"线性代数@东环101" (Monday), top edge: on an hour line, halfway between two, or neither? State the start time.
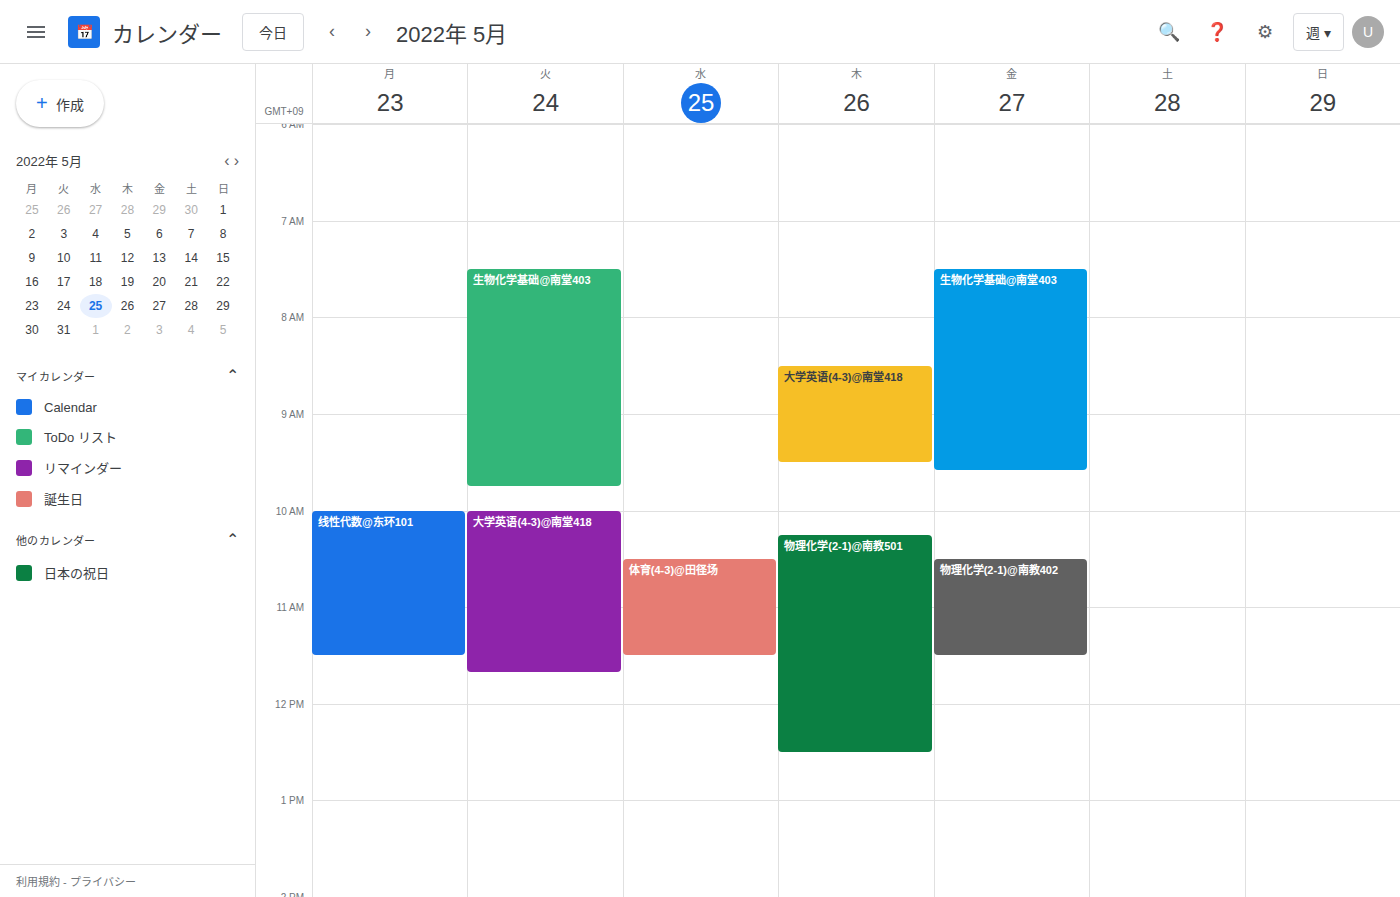
10:00 AM -- exactly on the 10 AM line.